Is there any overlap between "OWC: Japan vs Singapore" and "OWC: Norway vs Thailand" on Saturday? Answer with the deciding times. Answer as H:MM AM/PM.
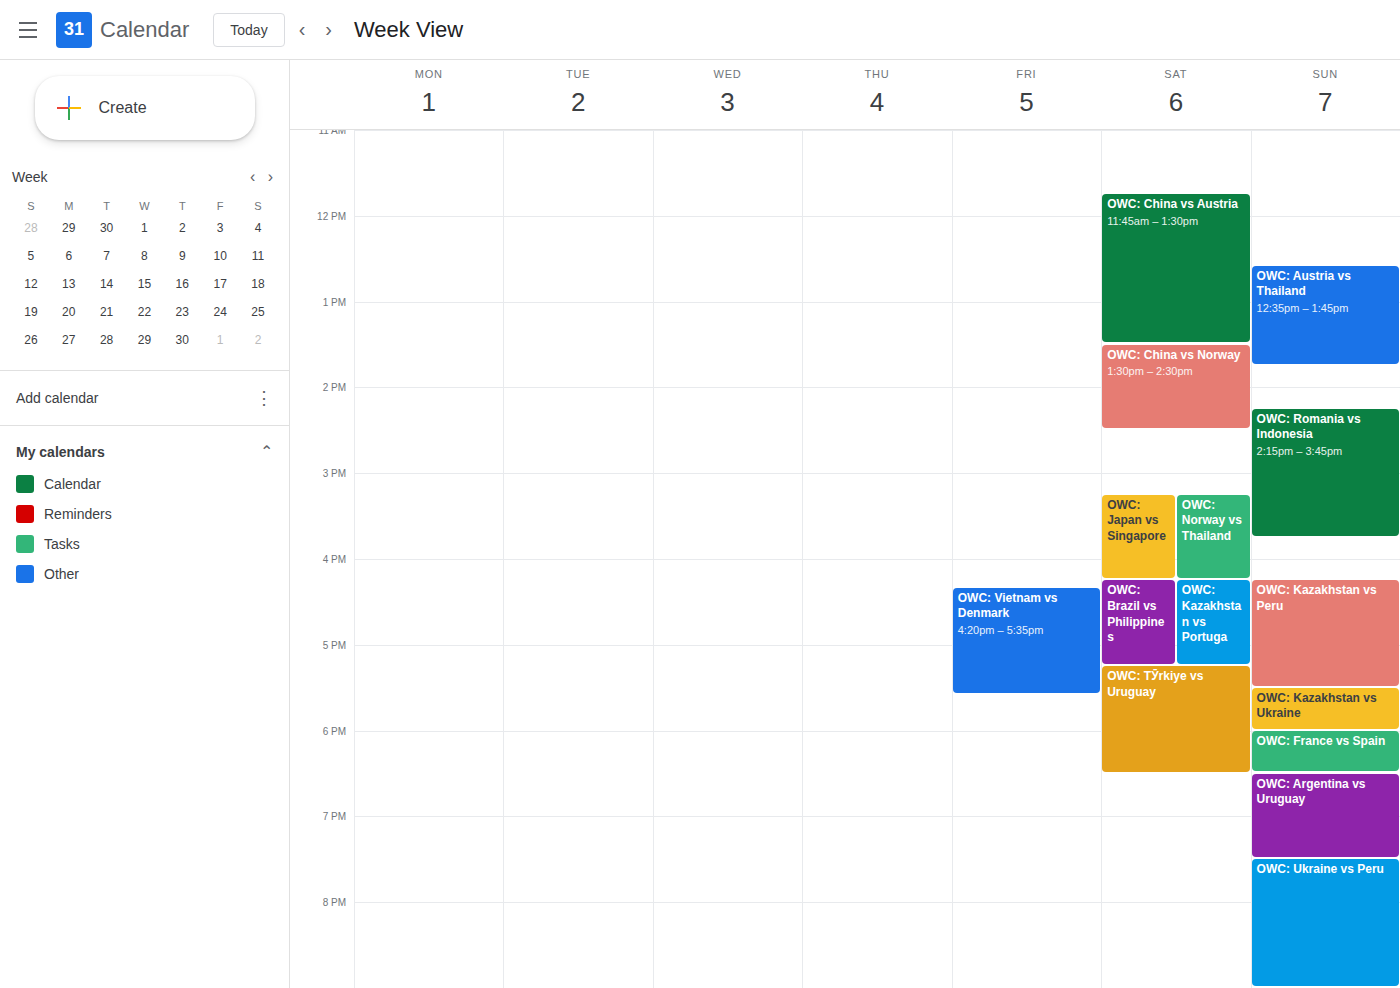
"OWC: Japan vs Singapore" runs 3:15 PM to 4:15 PM, inside "OWC: Norway vs Thailand" -- they overlap.